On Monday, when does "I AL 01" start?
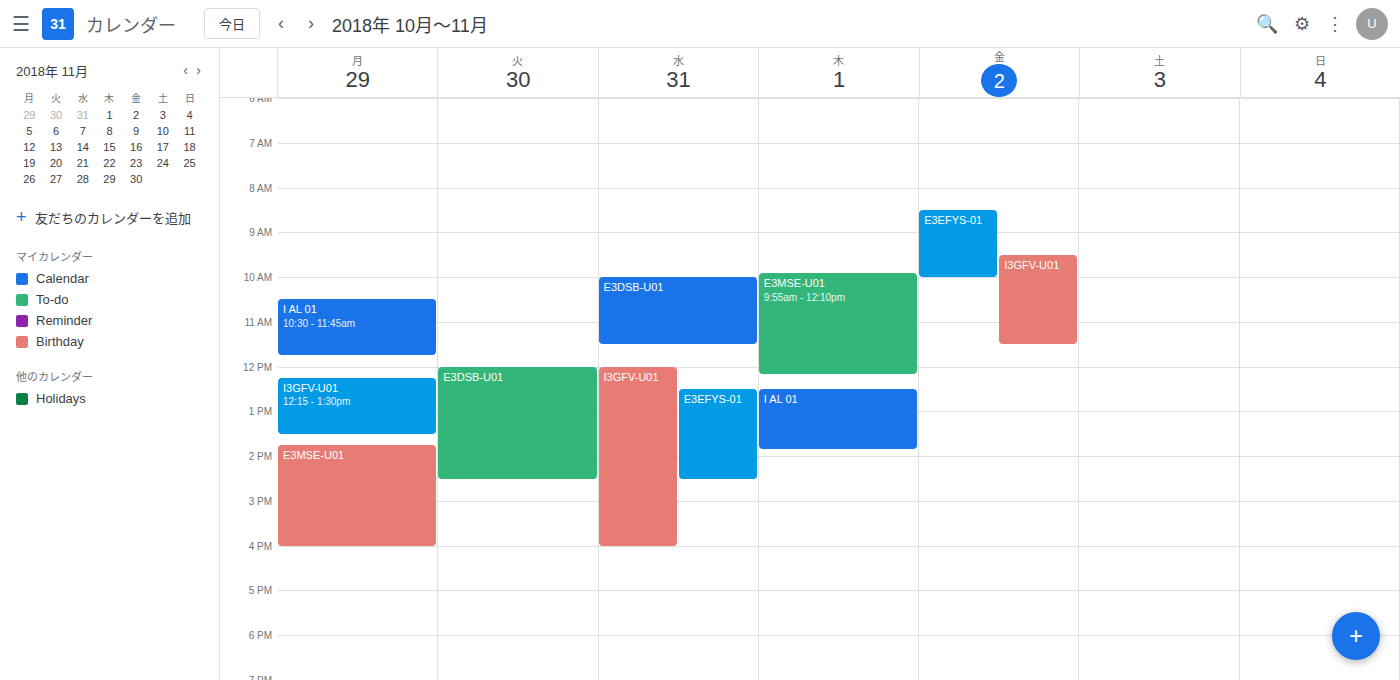
10:30